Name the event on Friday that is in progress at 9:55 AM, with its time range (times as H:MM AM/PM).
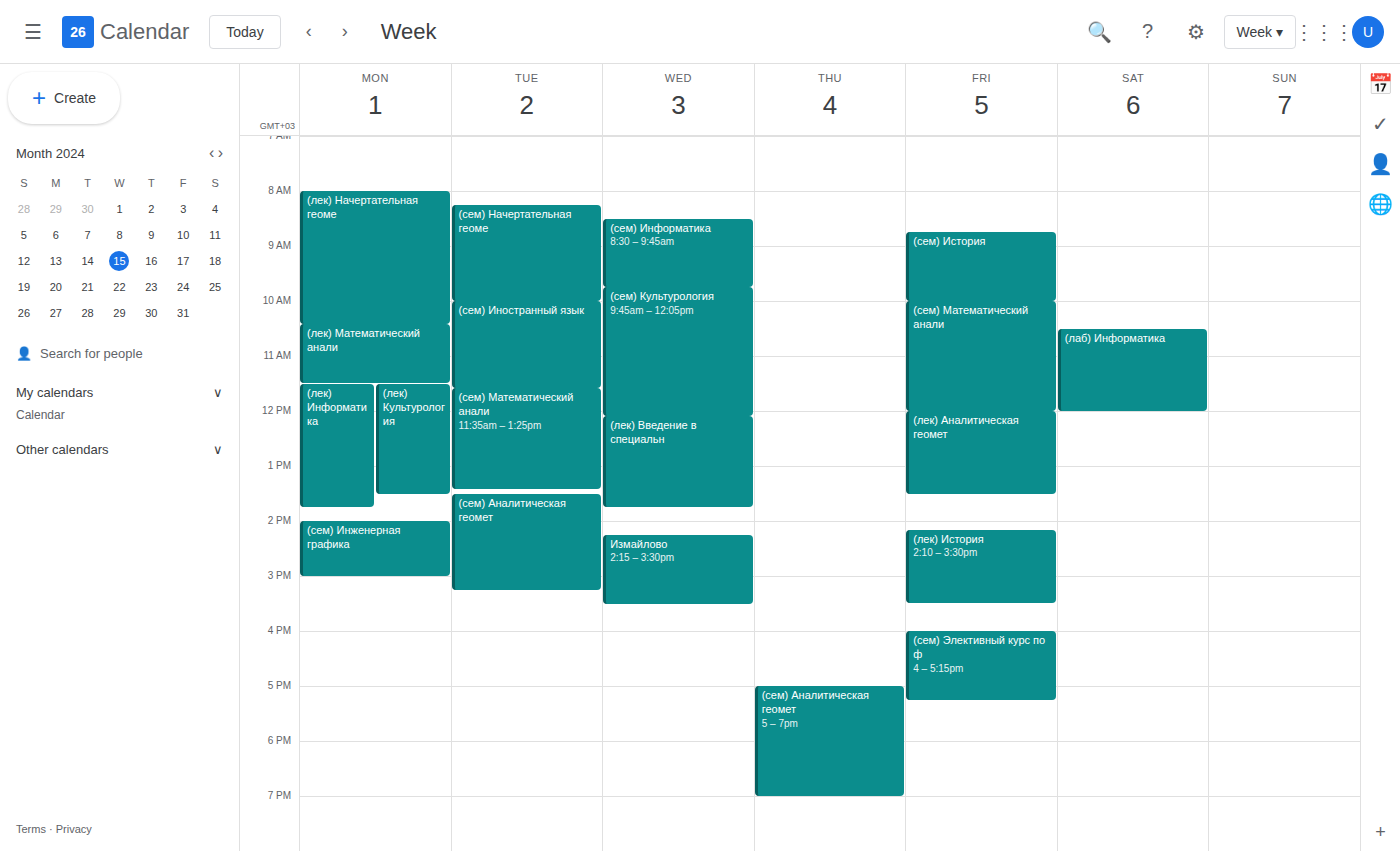
"(сем) История", 8:45 AM to 10:00 AM